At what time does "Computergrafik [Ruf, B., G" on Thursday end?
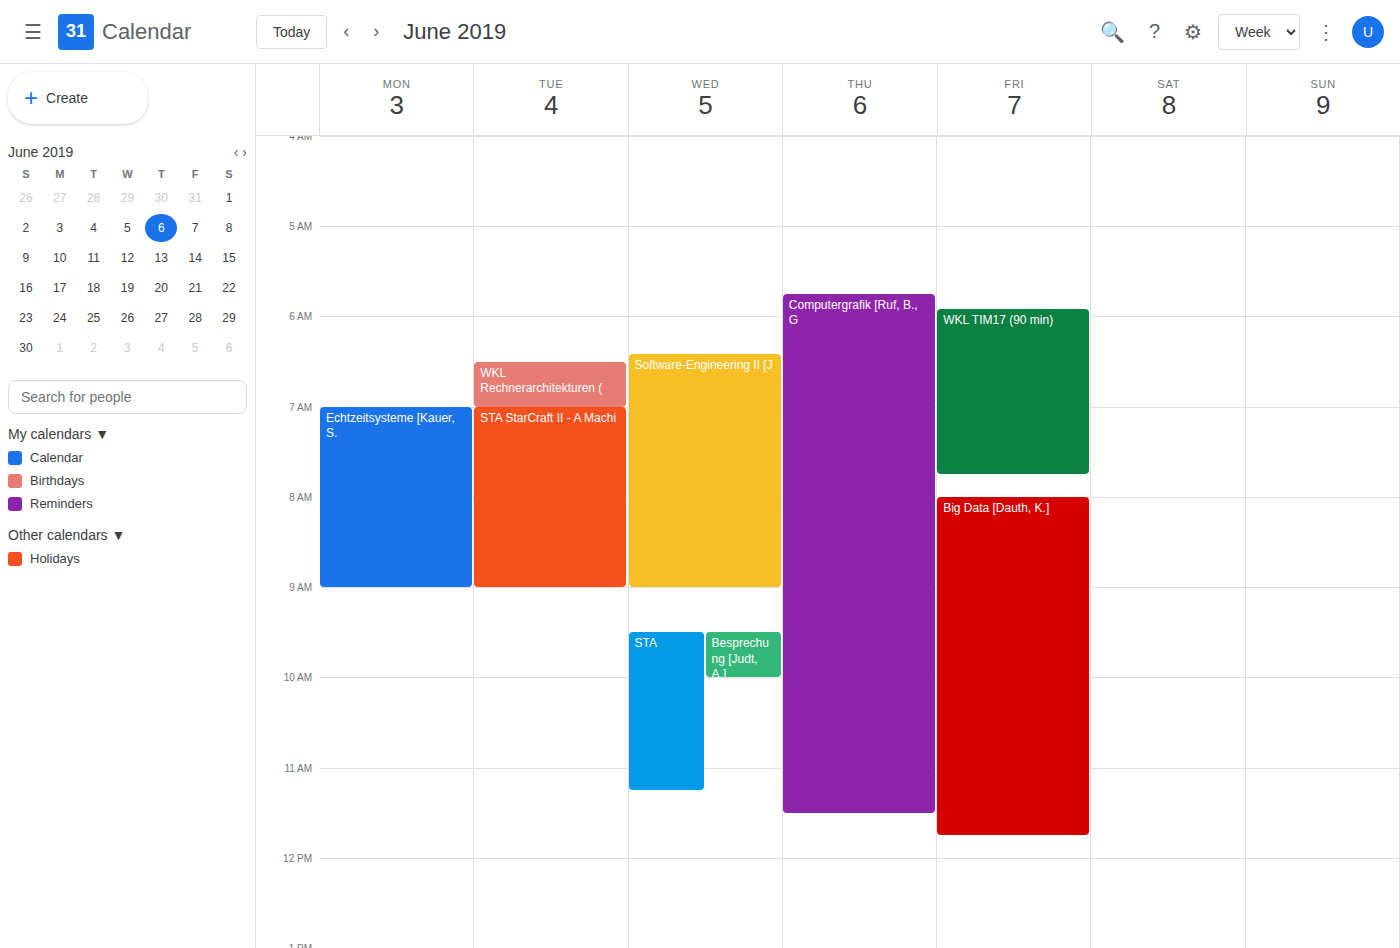
11:30 AM